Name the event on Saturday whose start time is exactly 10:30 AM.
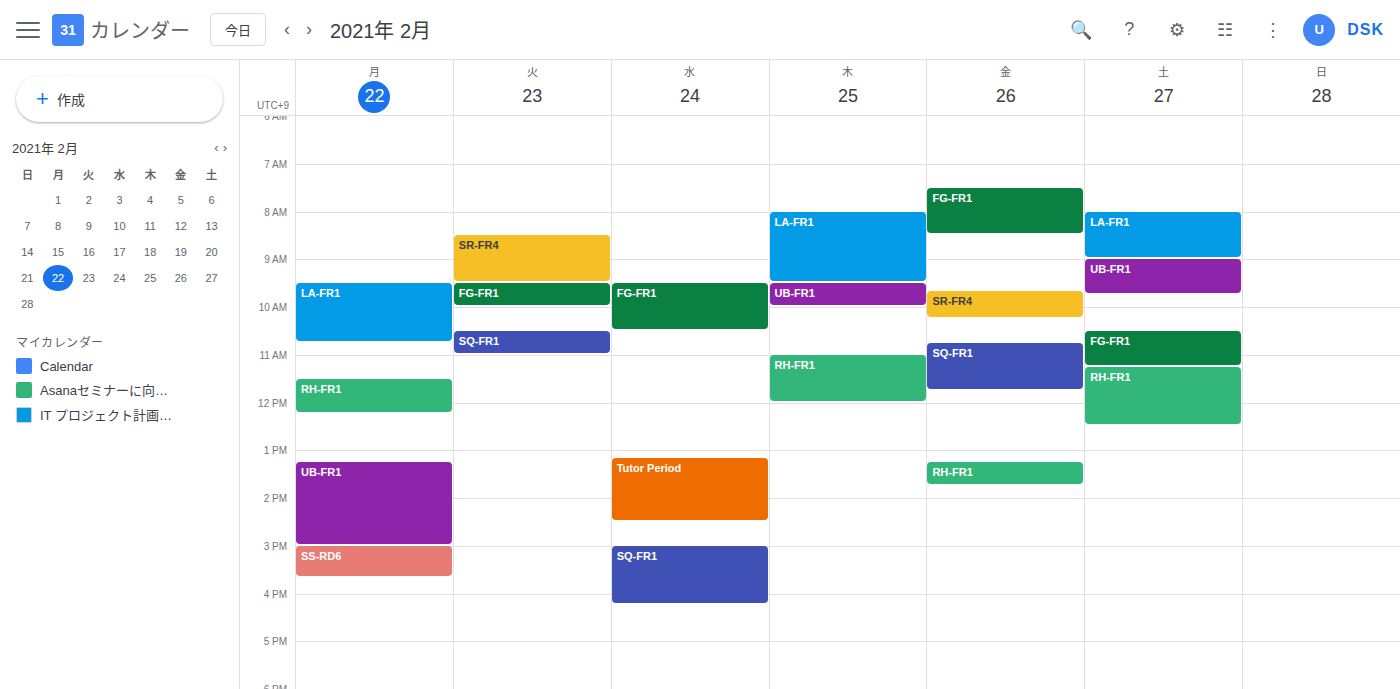
"FG-FR1"